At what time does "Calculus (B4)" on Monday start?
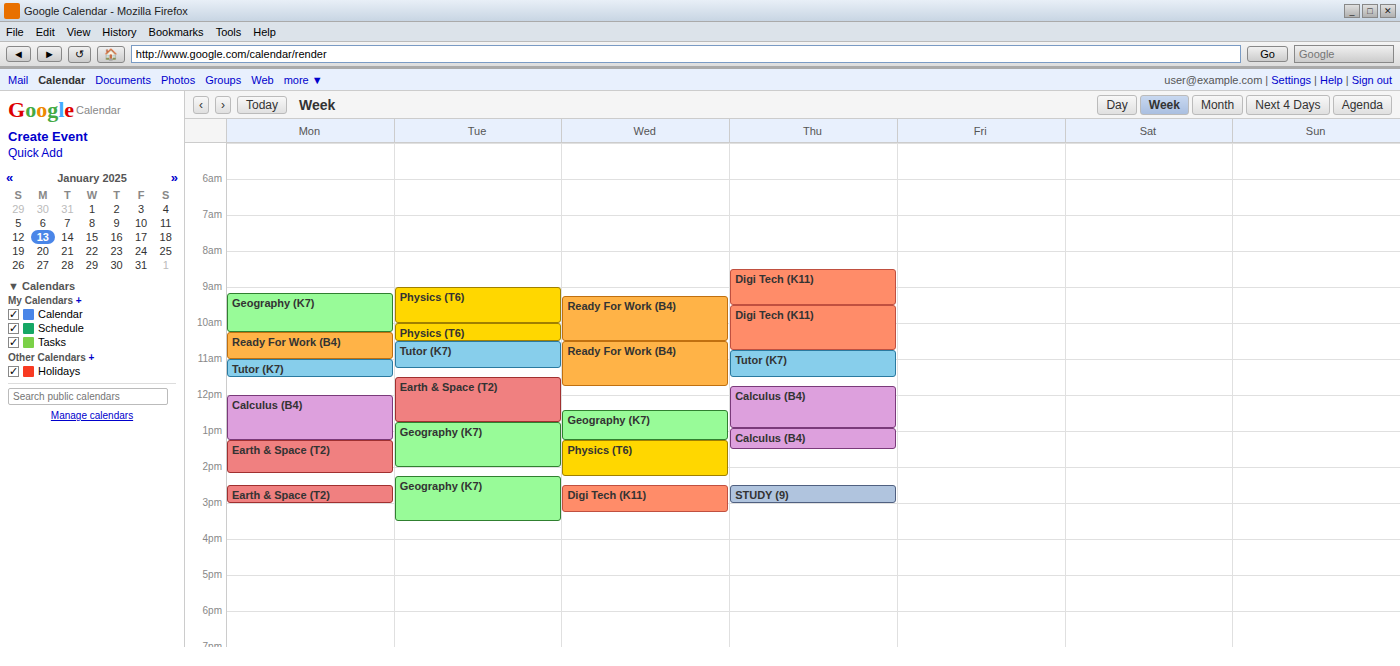
12:00 PM